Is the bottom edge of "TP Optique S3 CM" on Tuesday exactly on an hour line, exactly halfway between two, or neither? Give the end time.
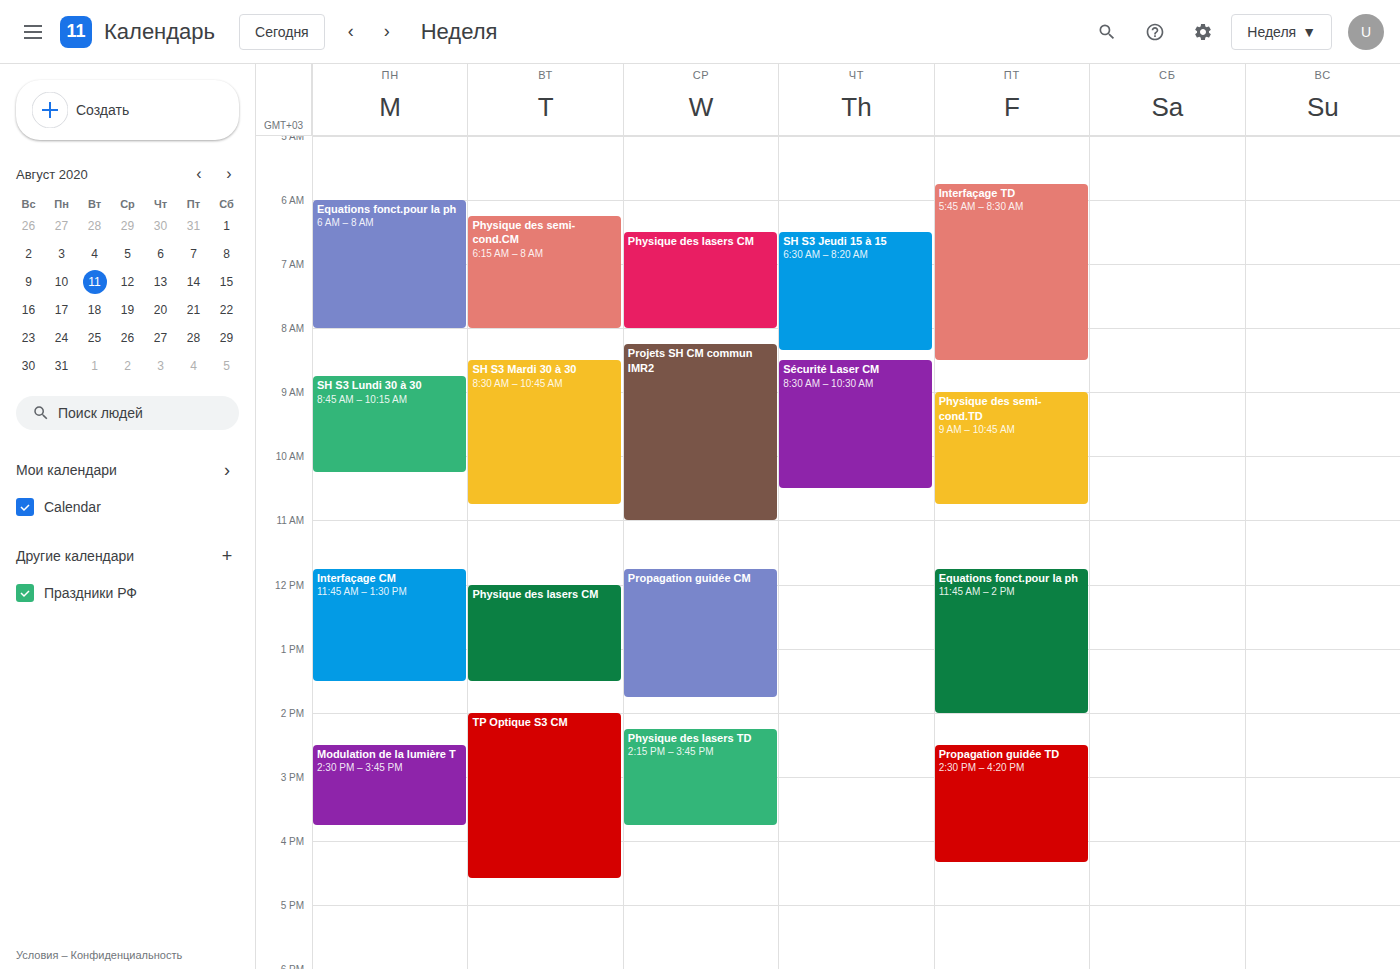
4:35 PM -- neither: 35 minutes below the 4 PM line and 25 minutes above the 5 PM line.